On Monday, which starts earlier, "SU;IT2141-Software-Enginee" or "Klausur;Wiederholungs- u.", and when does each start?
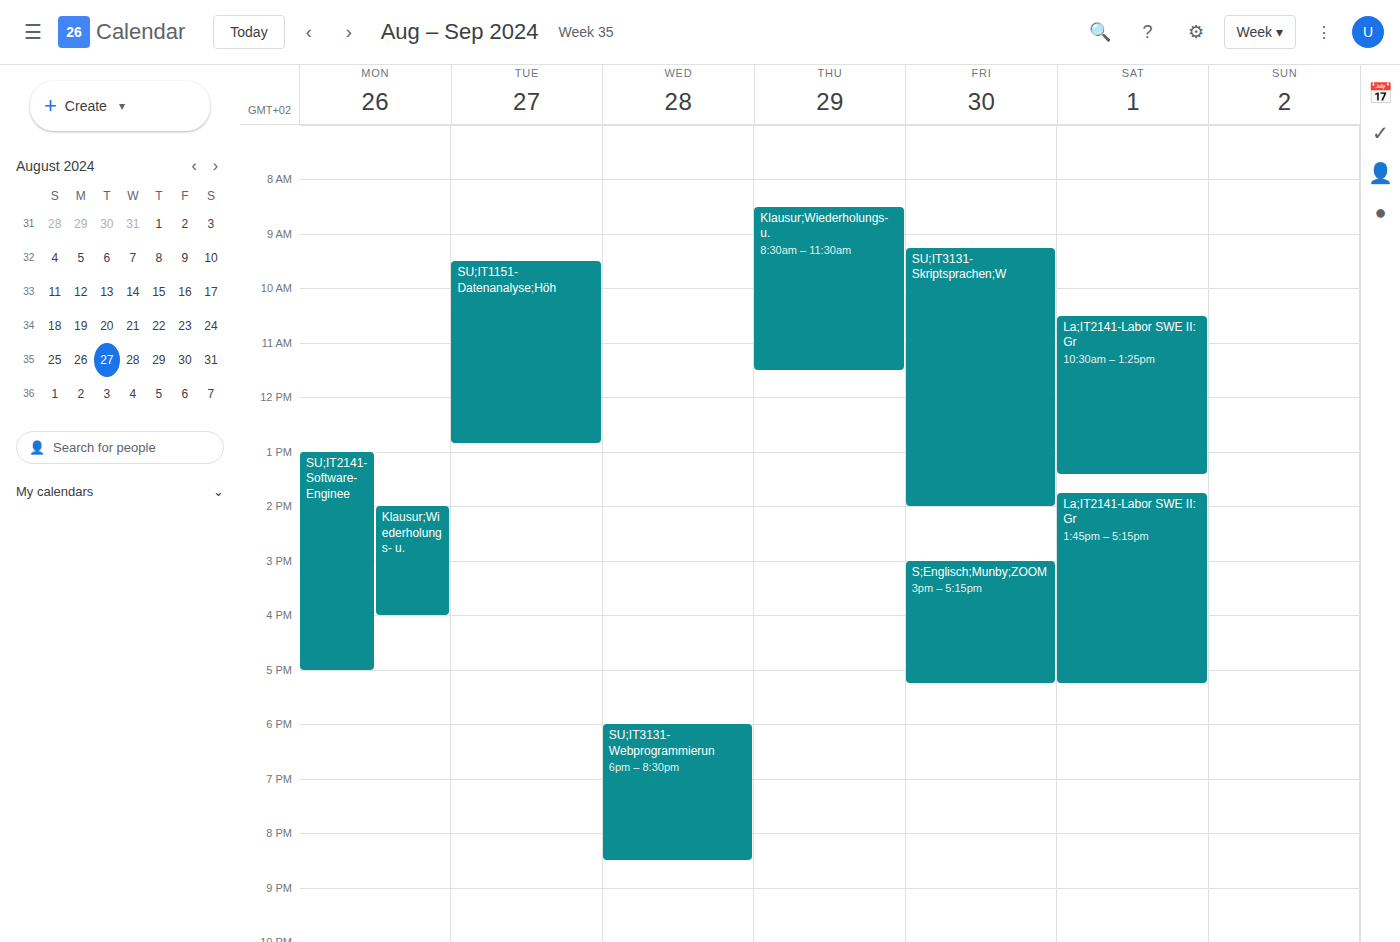
"SU;IT2141-Software-Enginee" 1:00 PM; "Klausur;Wiederholungs- u." 2:00 PM.